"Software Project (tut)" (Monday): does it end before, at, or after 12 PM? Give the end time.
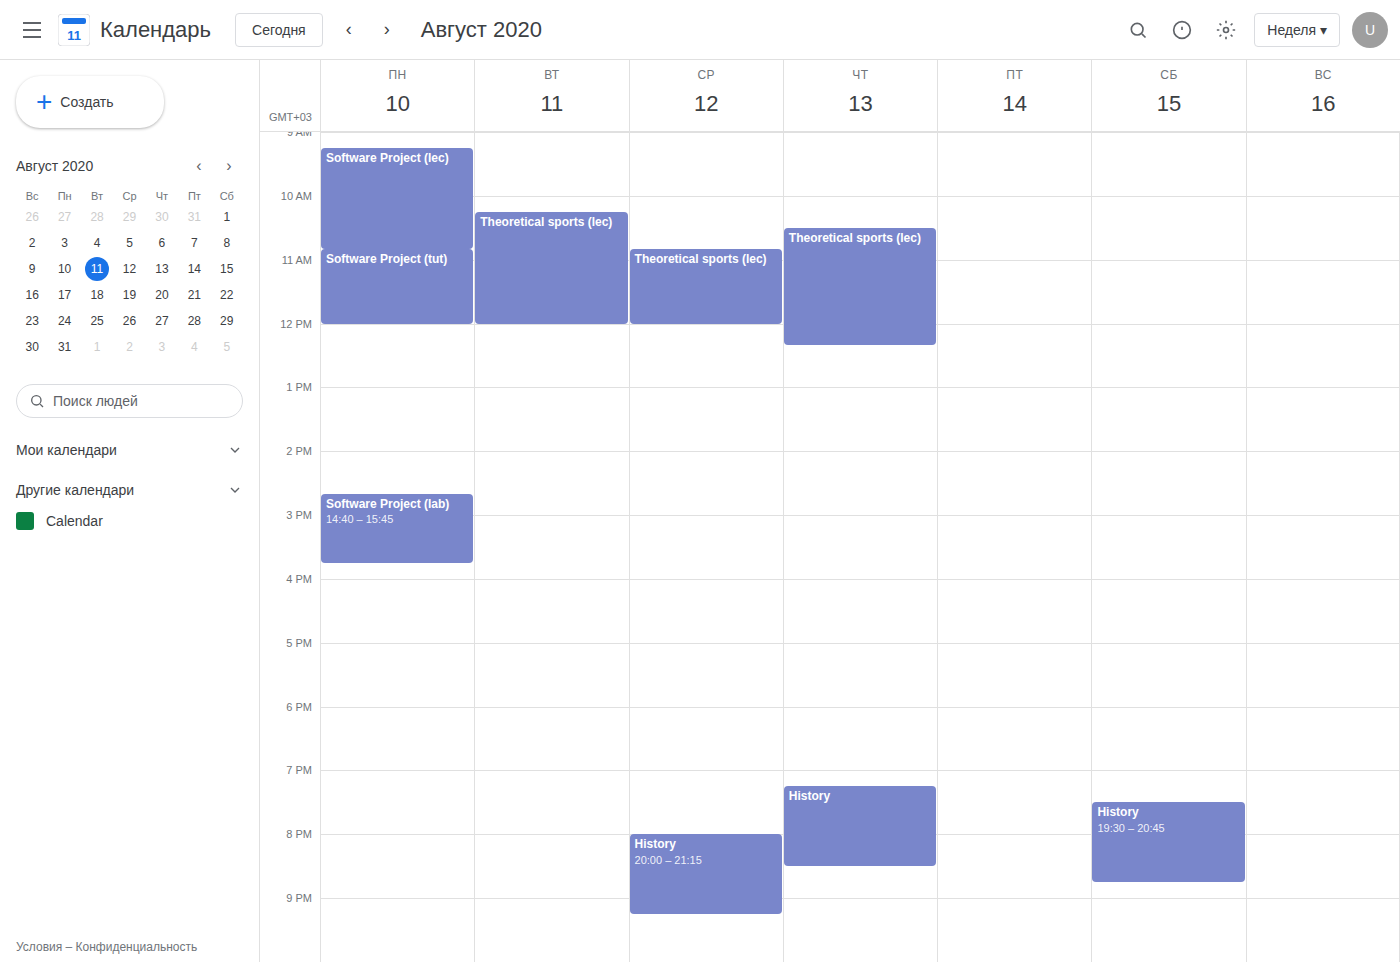
12:00 PM -- exactly at 12 PM, on the 12 PM line.